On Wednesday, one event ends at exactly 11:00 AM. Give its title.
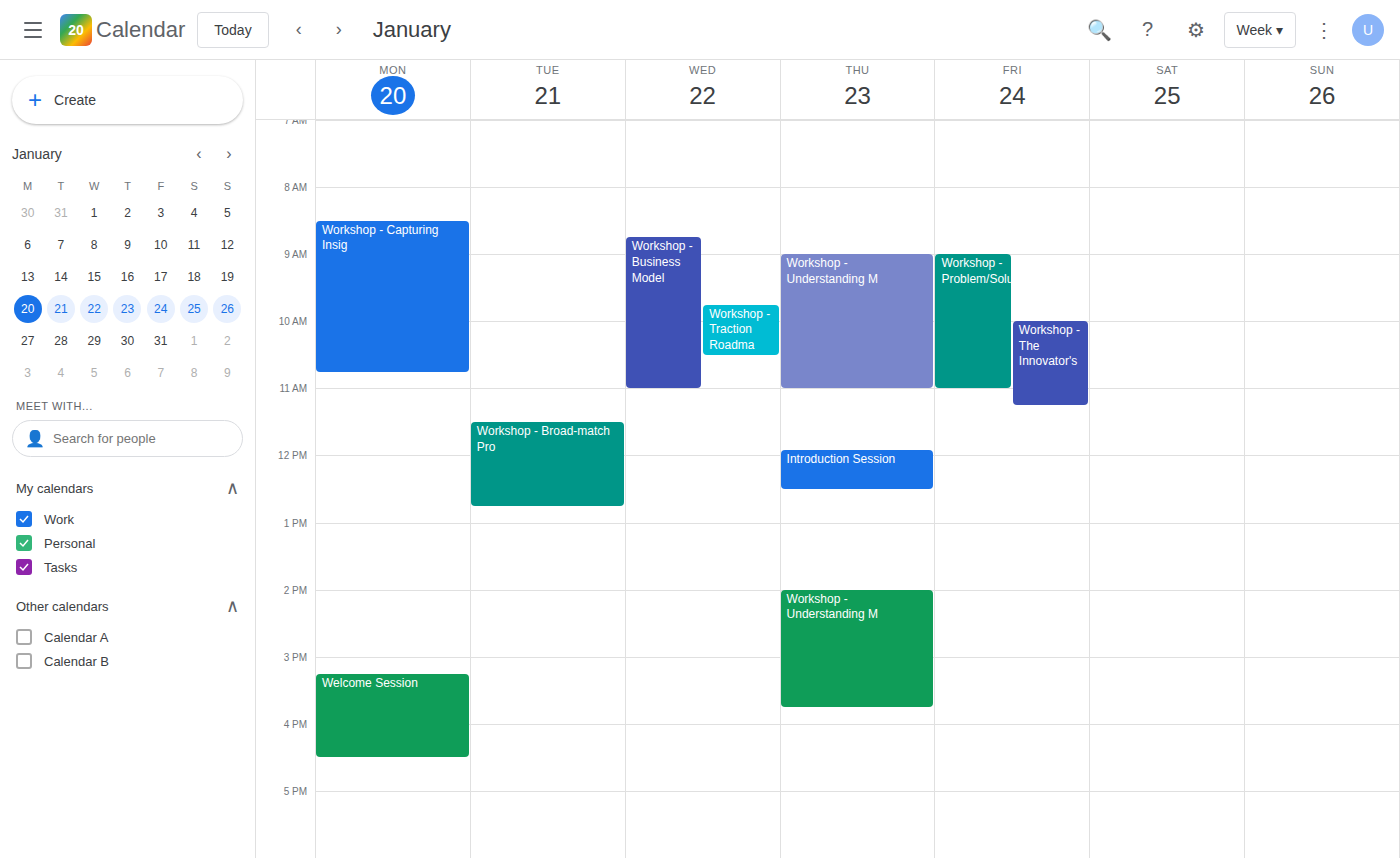
"Workshop - Business Model"